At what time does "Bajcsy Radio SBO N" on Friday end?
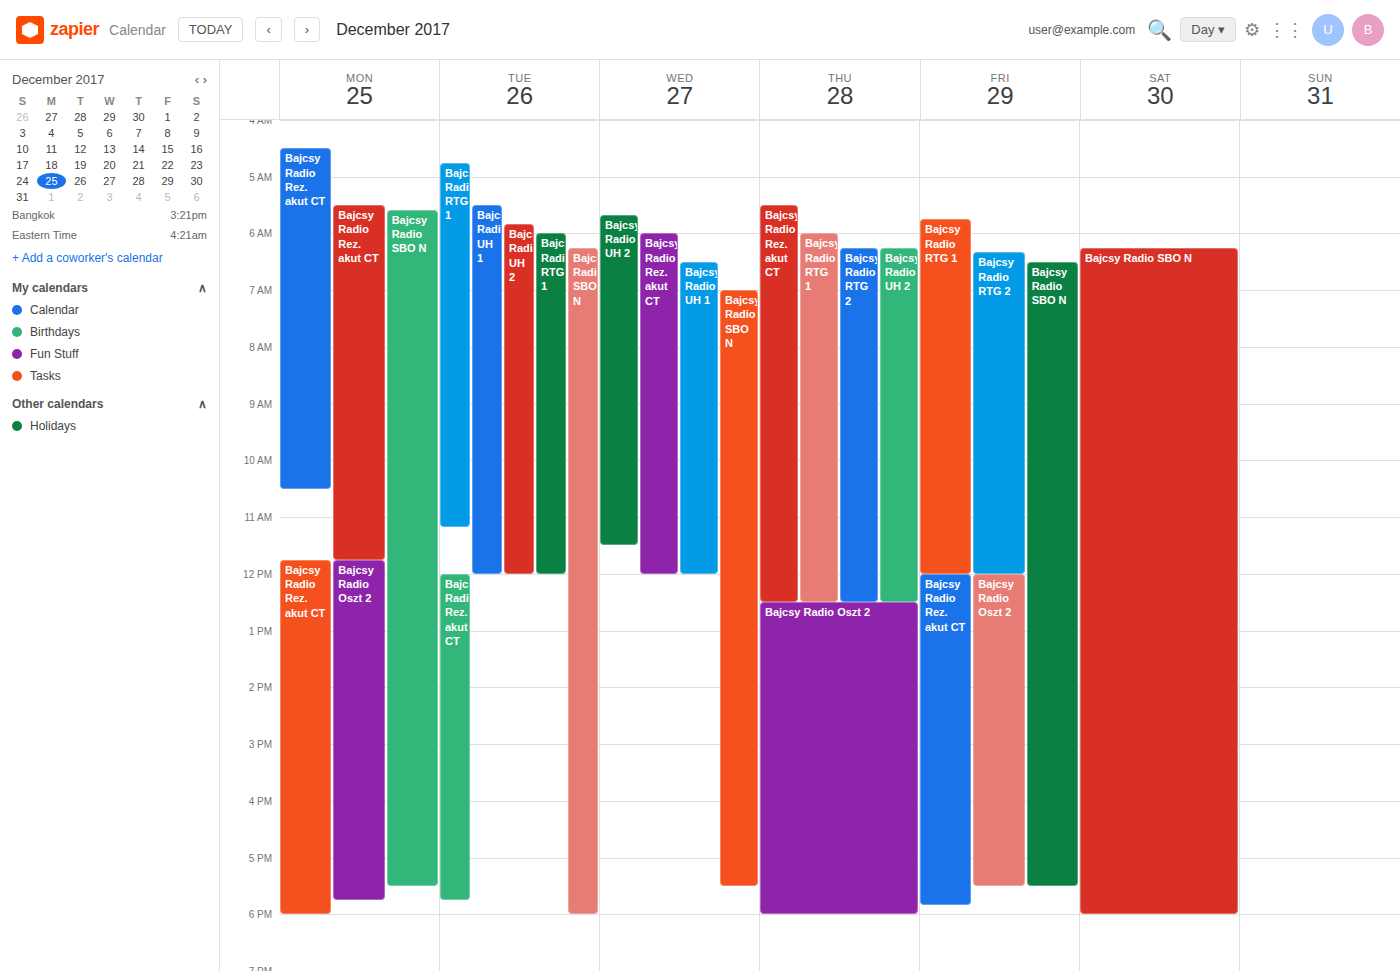
5:30 PM